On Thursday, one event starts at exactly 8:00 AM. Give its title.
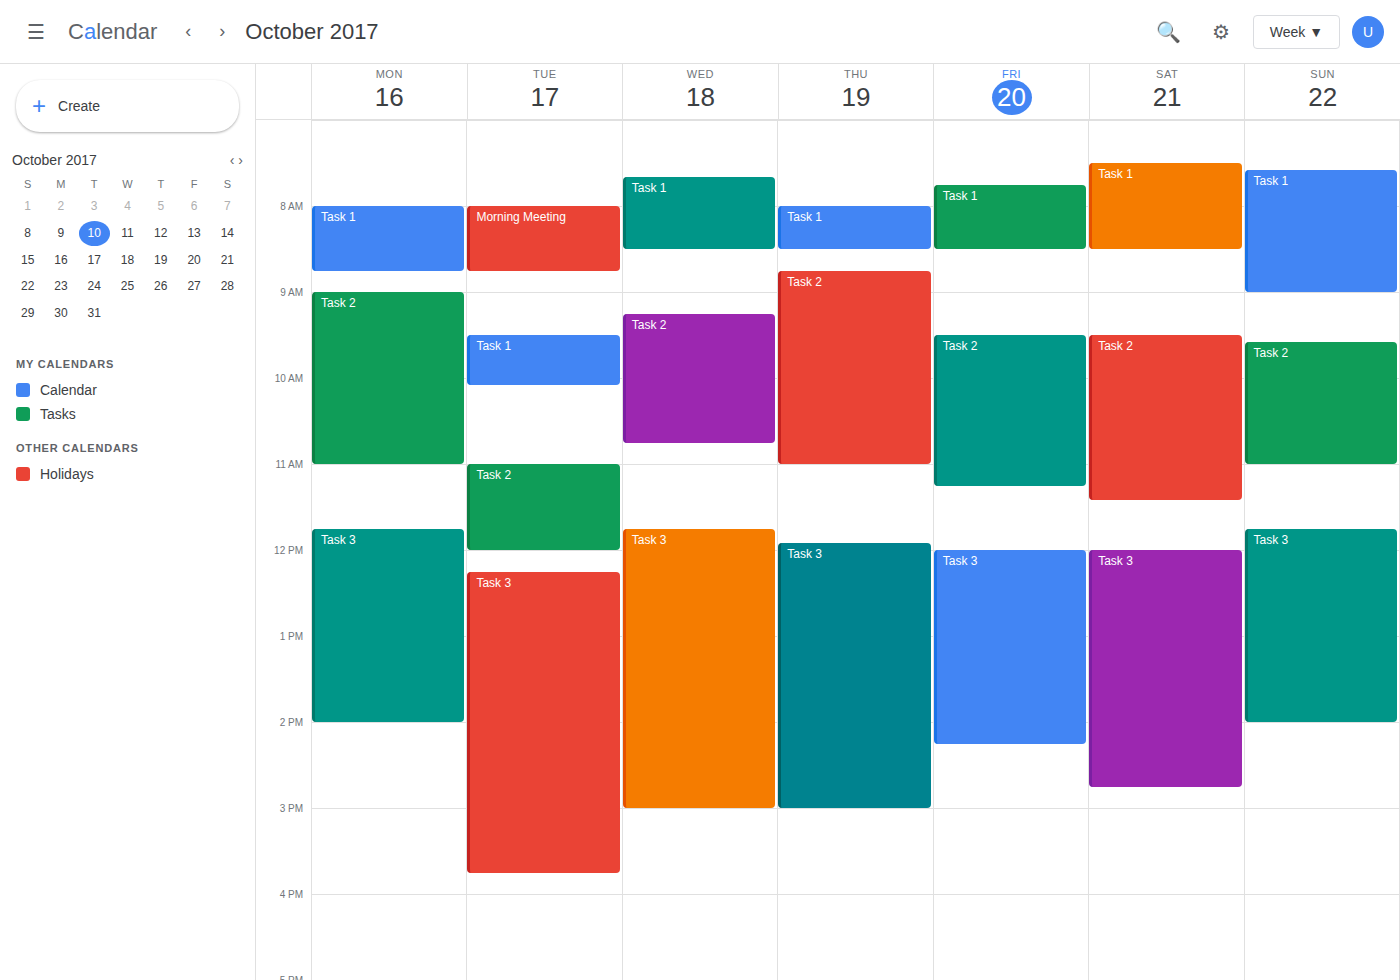
"Task 1"